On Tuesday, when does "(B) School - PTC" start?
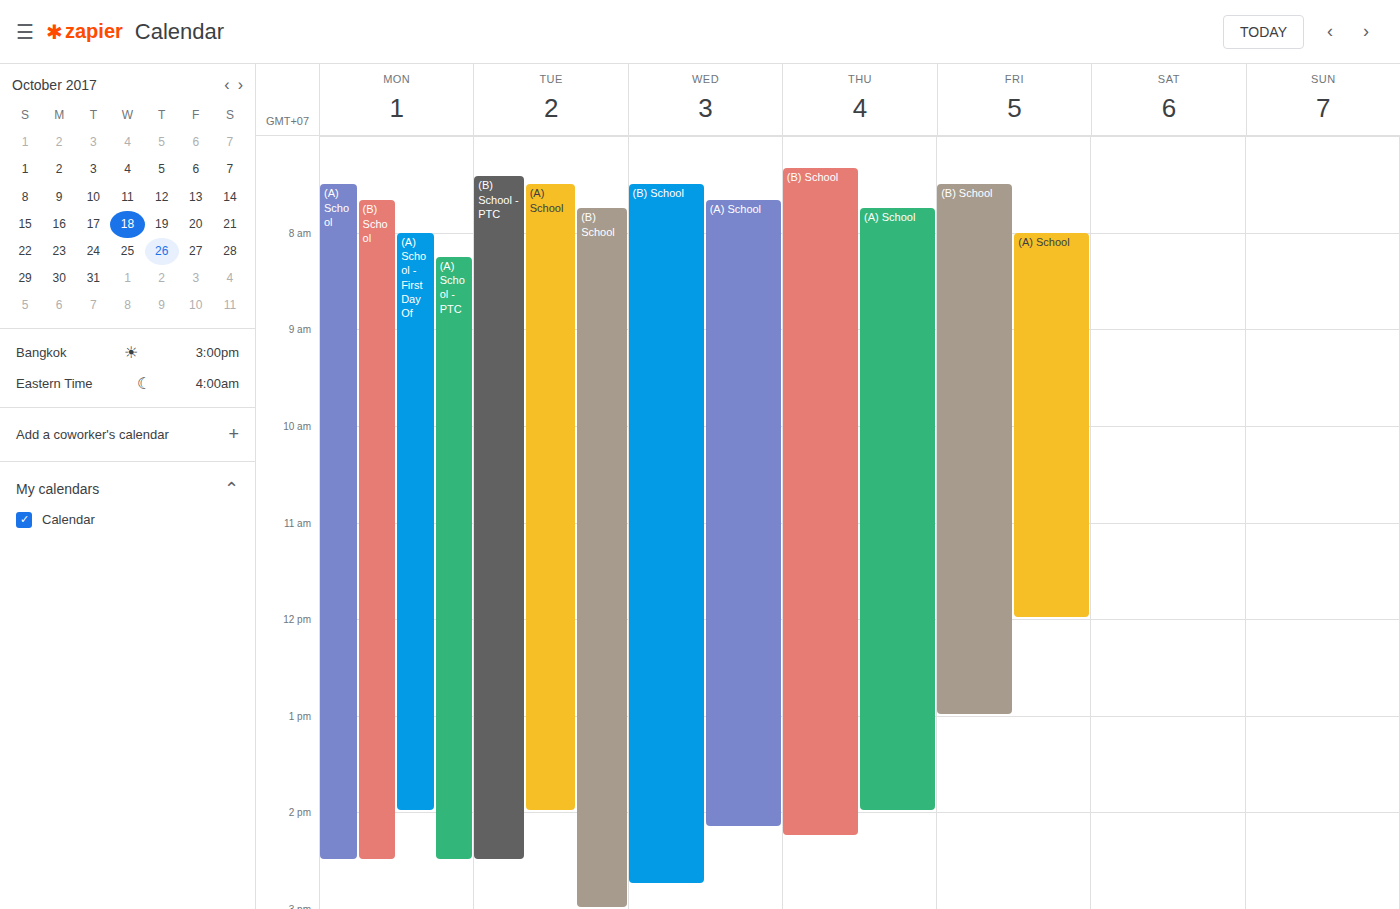
7:25 AM